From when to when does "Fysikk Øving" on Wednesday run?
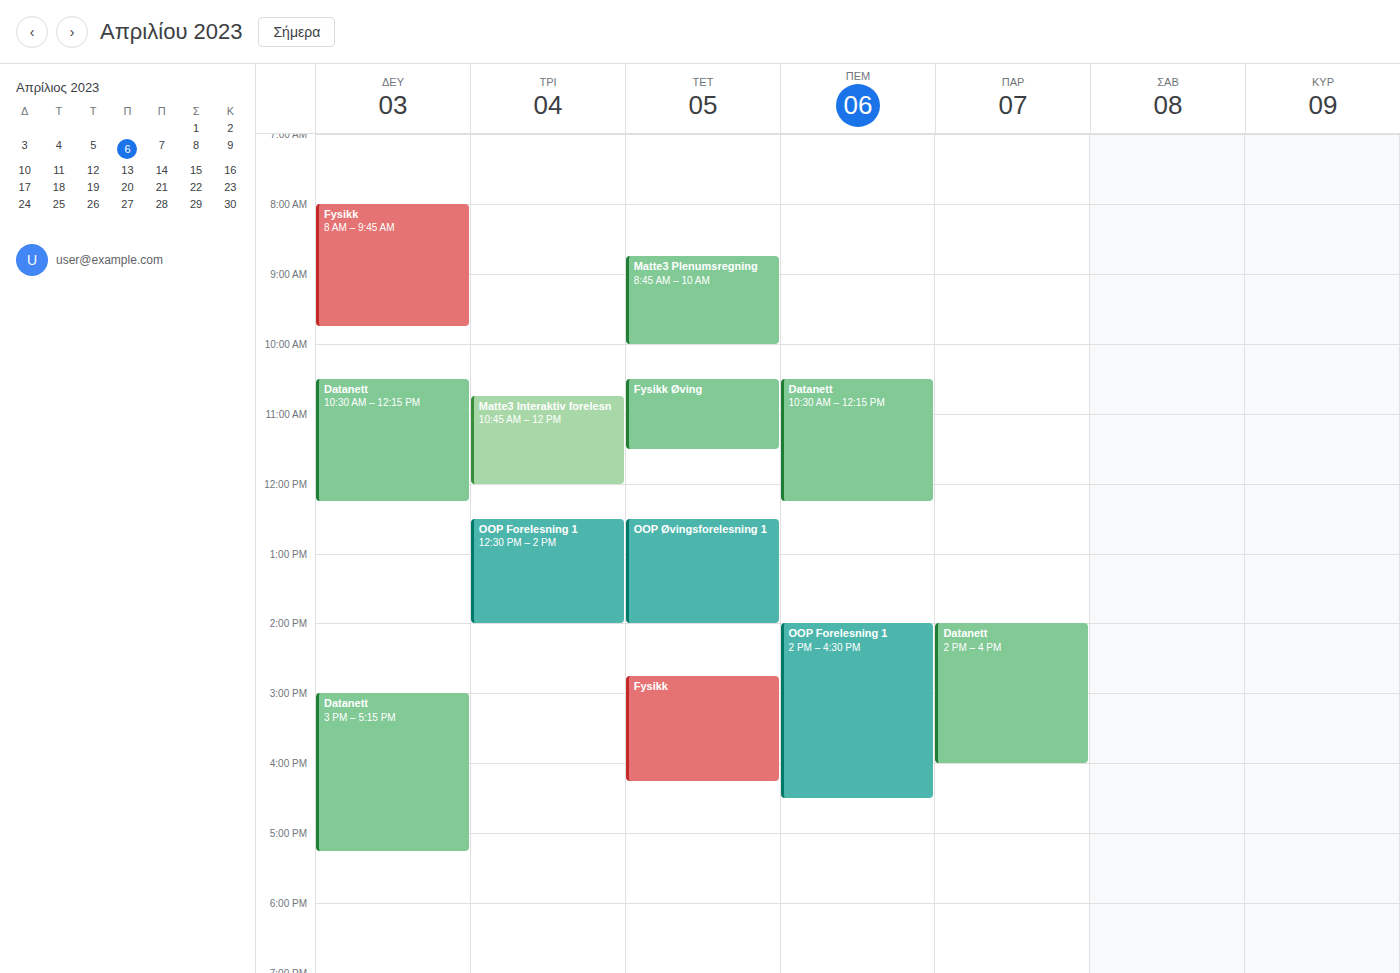
10:30 AM to 11:30 AM